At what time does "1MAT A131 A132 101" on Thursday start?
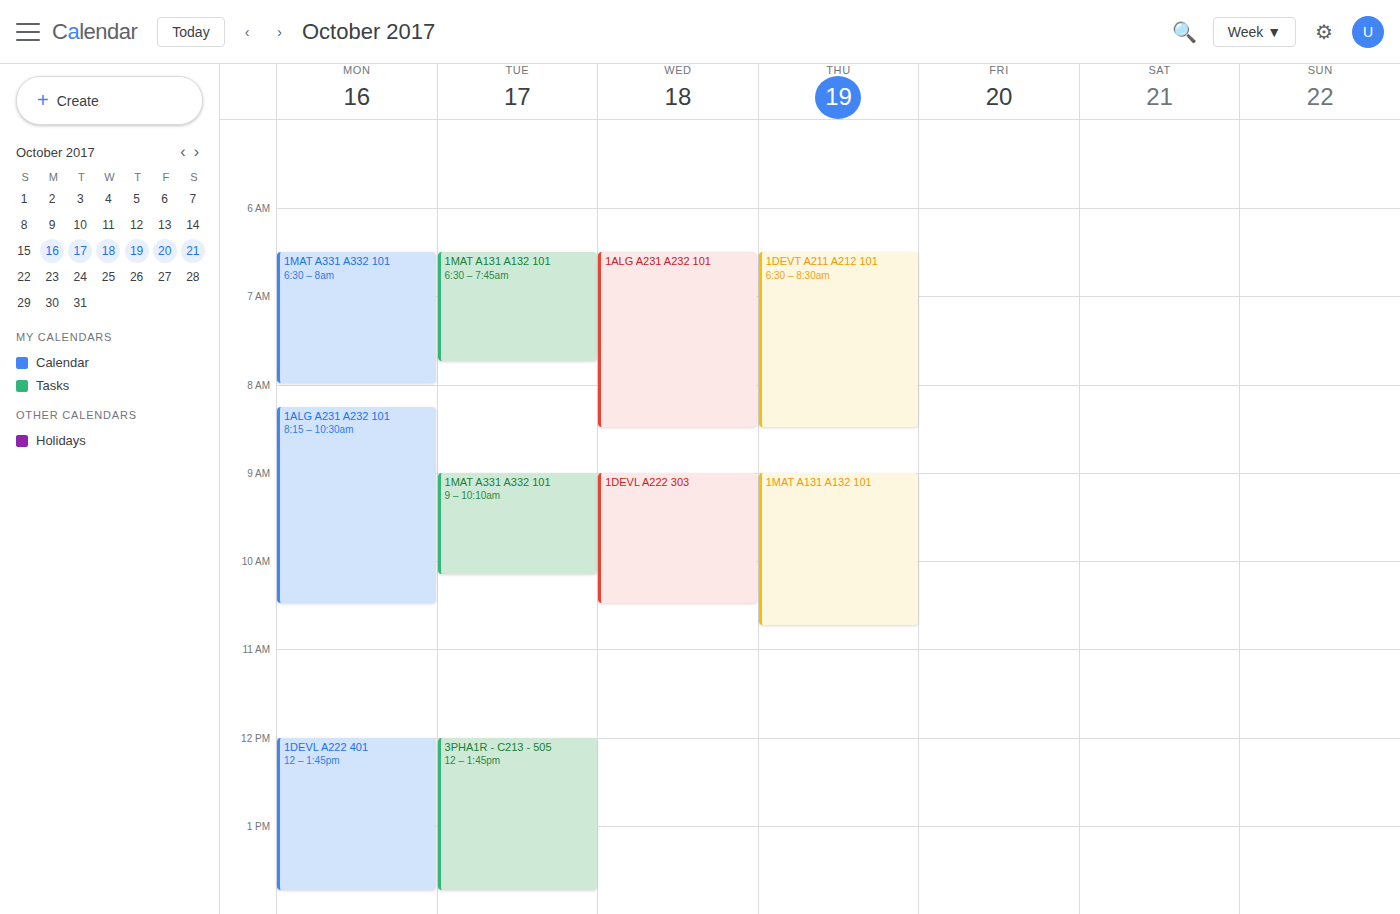
9:00 AM